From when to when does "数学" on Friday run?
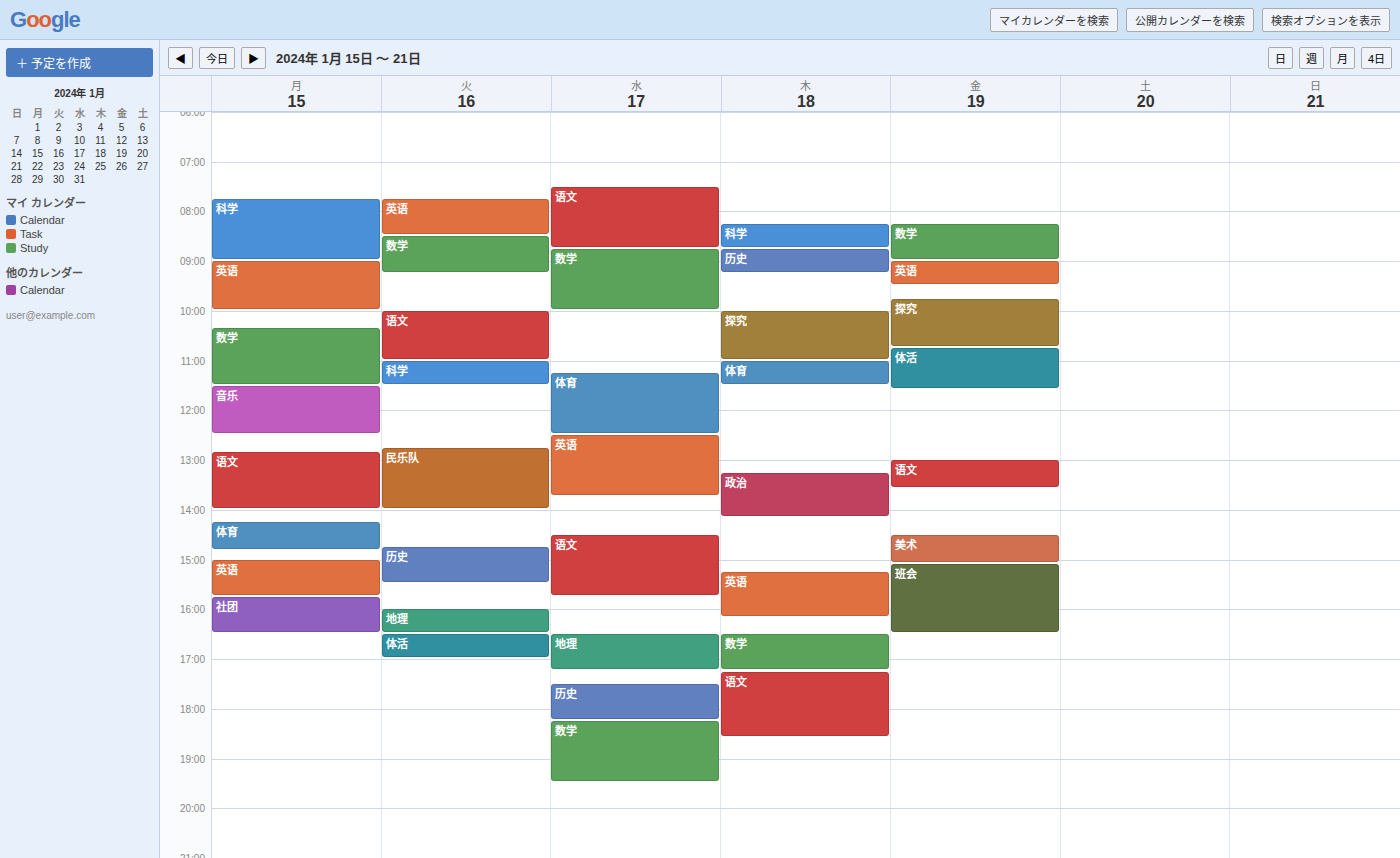
8:15 AM to 9:00 AM